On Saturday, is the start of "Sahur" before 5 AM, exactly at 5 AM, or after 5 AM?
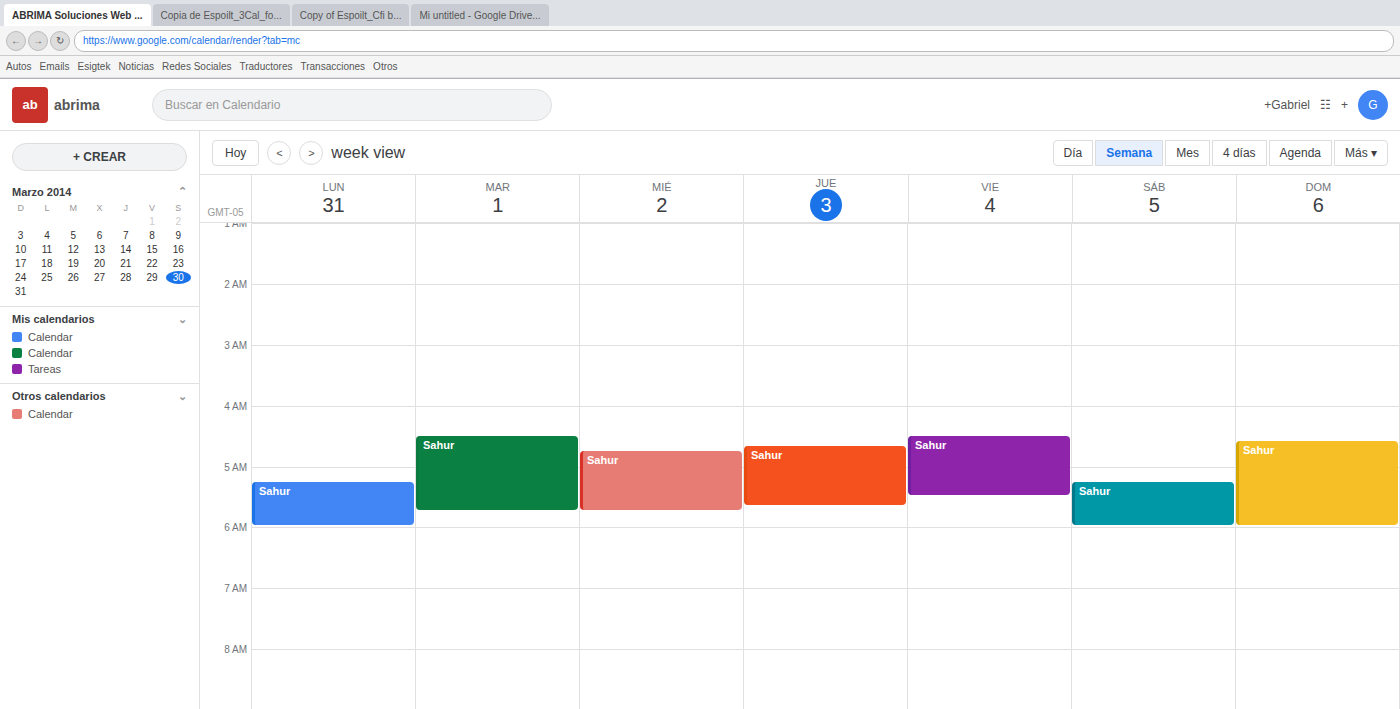
5:15 AM -- after 5 AM, 15 minutes below the 5 AM line.